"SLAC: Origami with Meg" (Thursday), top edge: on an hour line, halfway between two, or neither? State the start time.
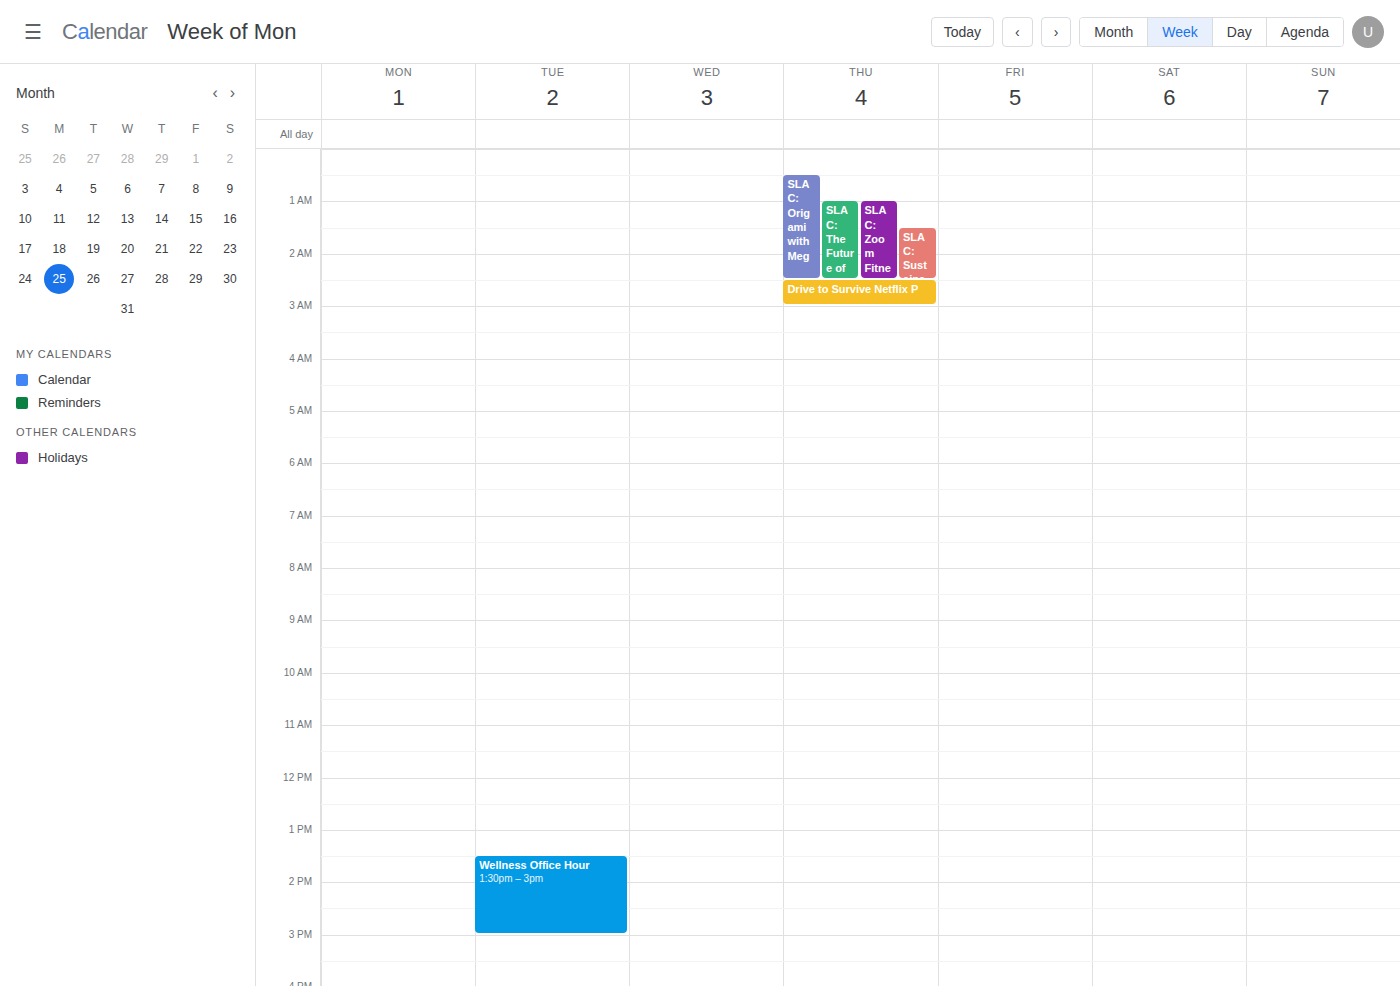
12:30 AM -- halfway between the 12 AM and 1 AM lines.